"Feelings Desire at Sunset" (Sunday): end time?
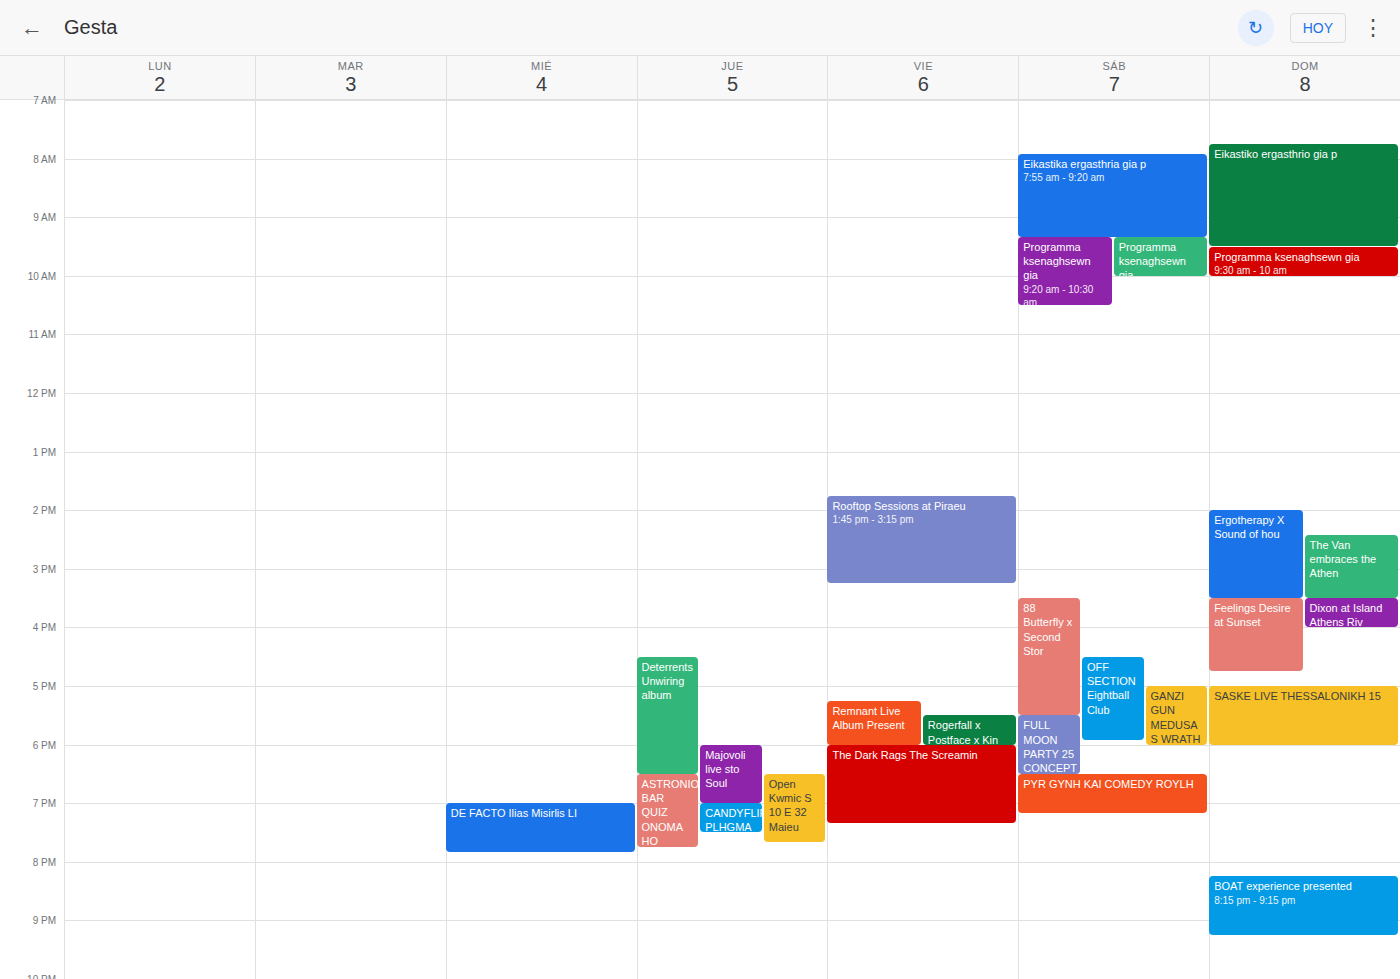
4:45 PM